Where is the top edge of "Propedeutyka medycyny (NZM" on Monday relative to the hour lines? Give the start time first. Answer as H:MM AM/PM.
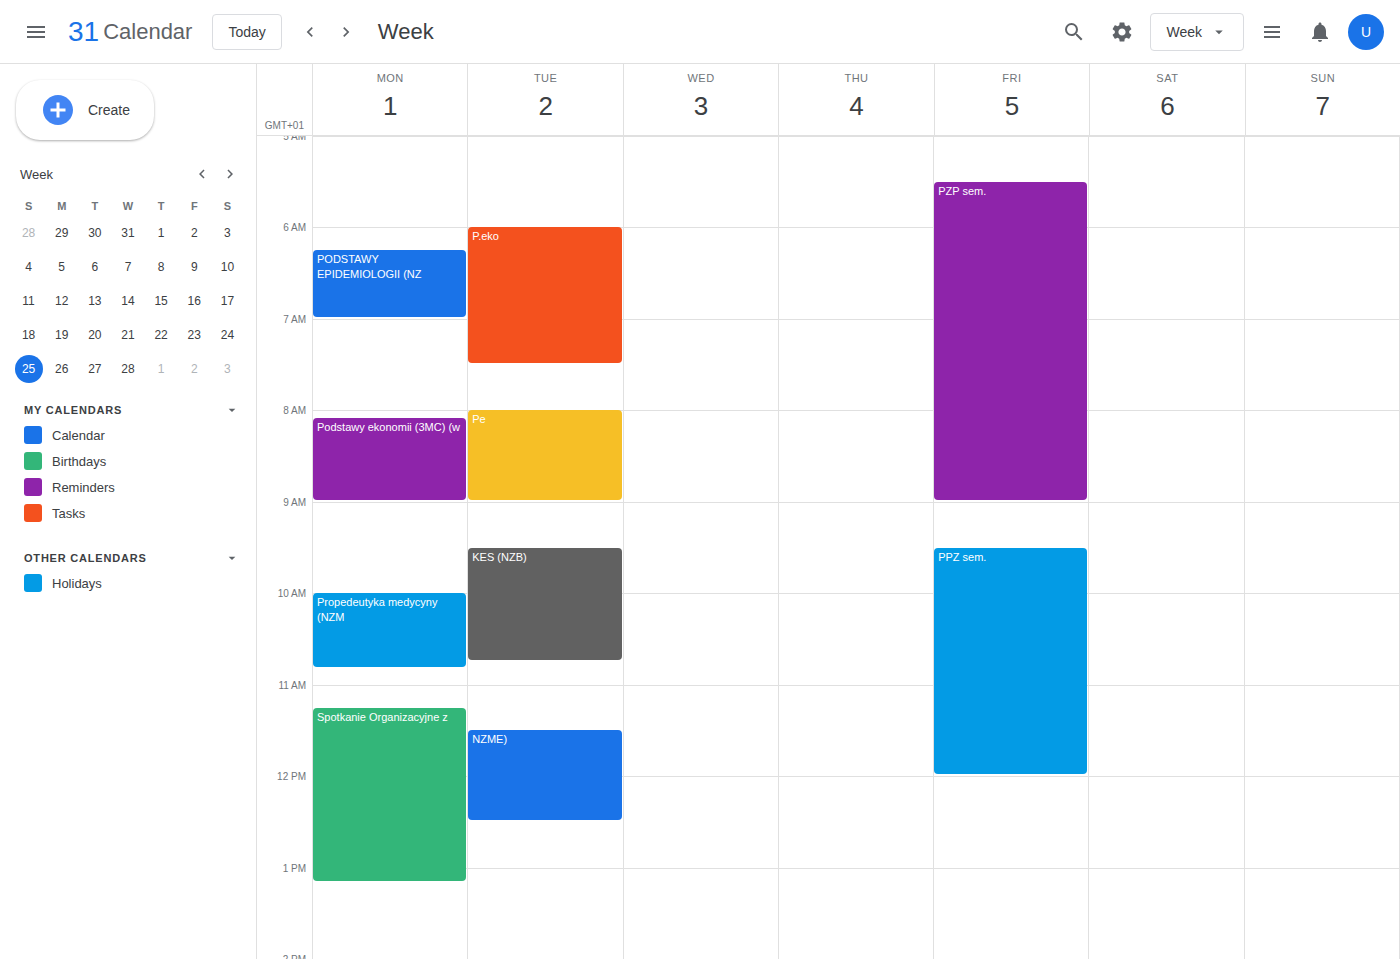
10:00 AM -- exactly on the 10 AM line.